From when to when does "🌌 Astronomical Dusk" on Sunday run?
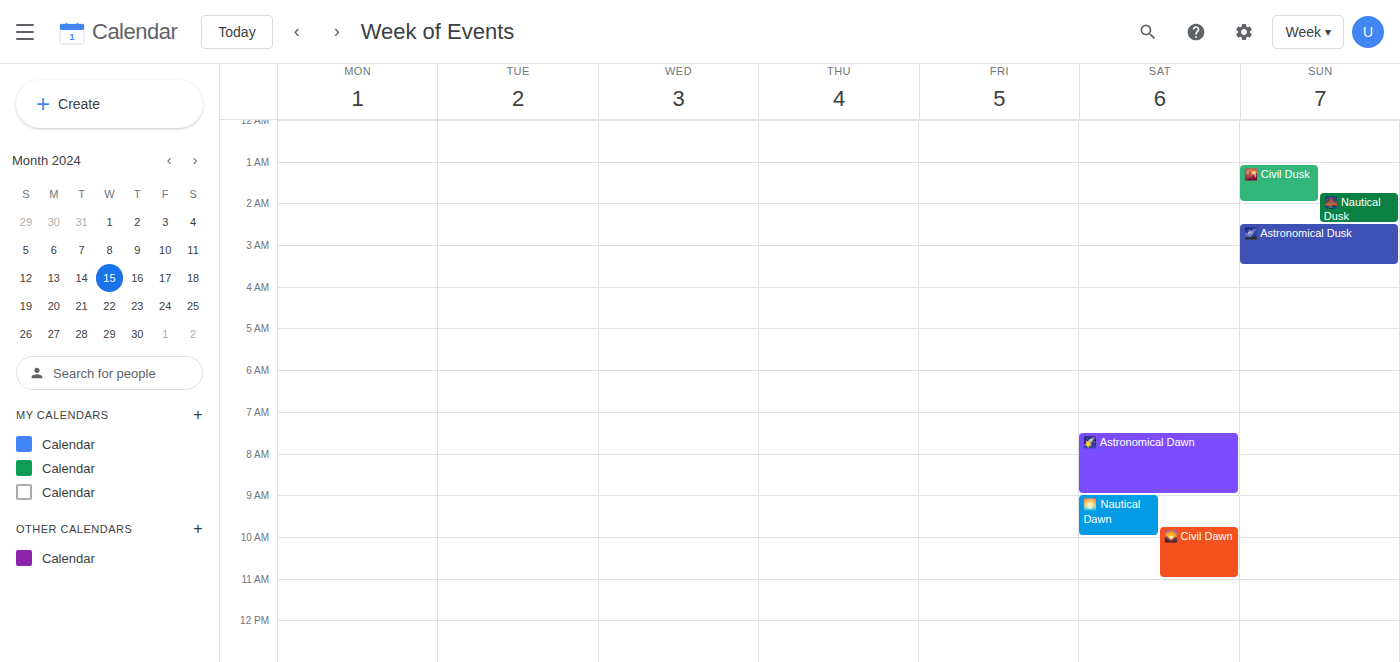
02:30 to 03:30